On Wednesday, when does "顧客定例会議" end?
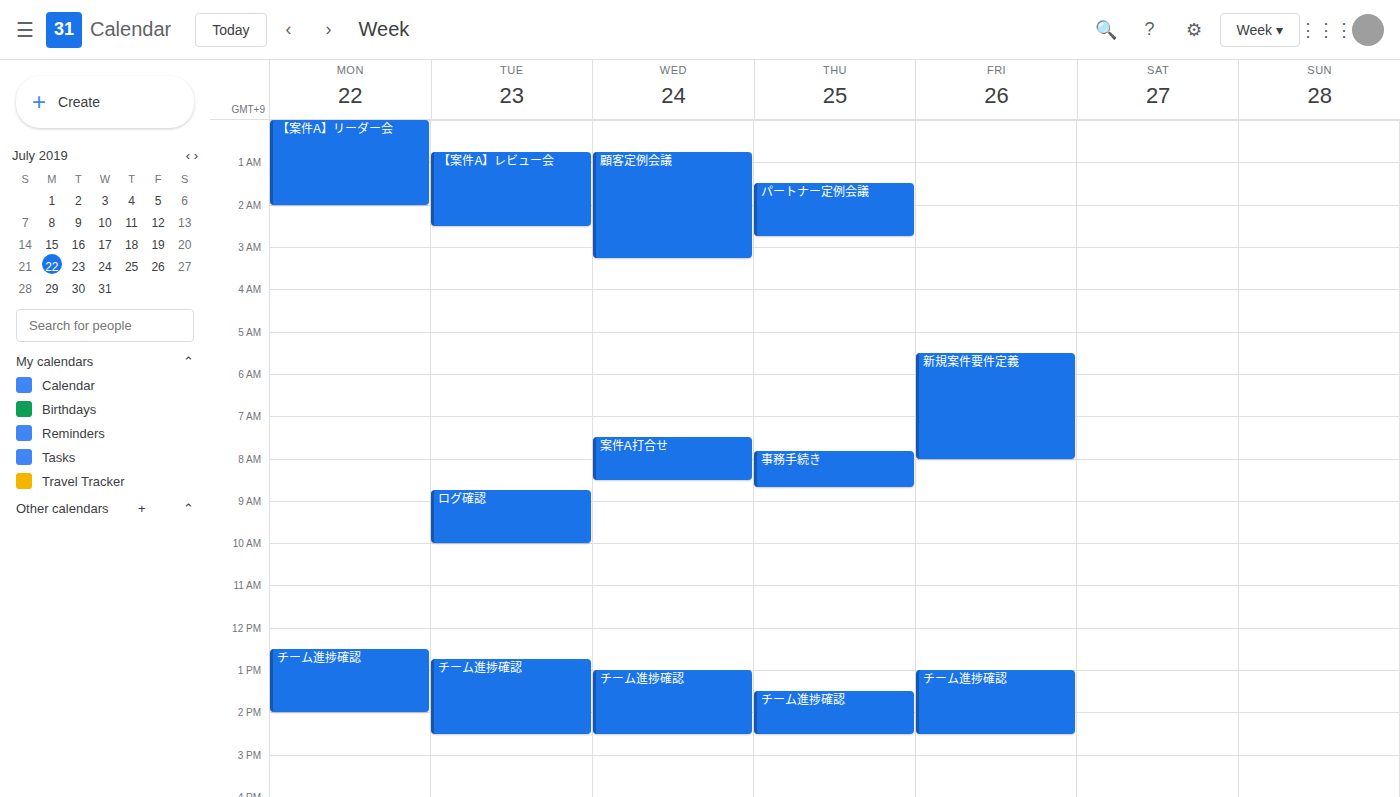
3:15 AM